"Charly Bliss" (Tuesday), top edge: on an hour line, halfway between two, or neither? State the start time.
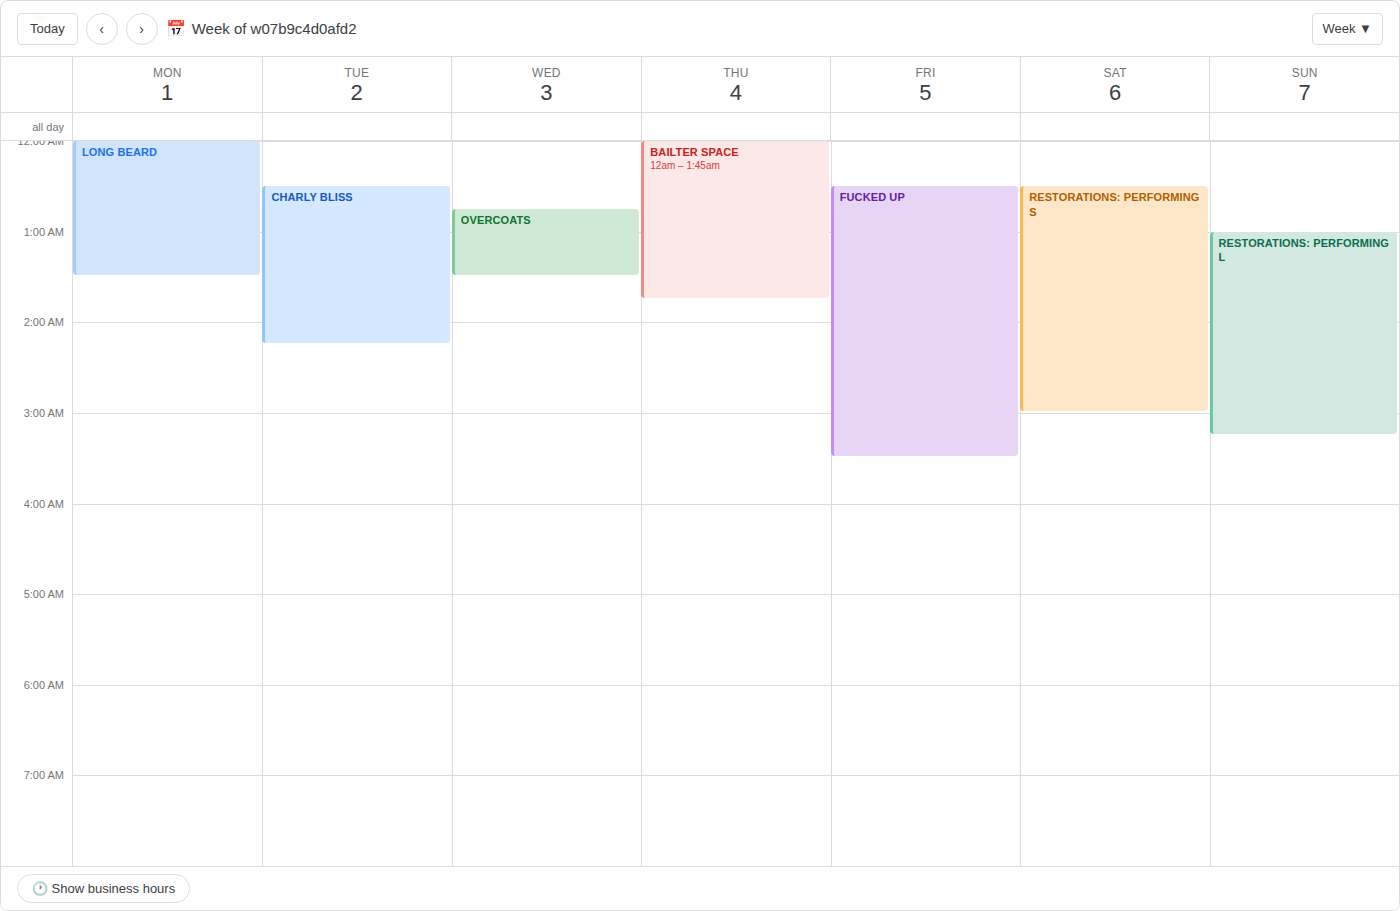
12:30 AM -- halfway between the 12 AM and 1 AM lines.